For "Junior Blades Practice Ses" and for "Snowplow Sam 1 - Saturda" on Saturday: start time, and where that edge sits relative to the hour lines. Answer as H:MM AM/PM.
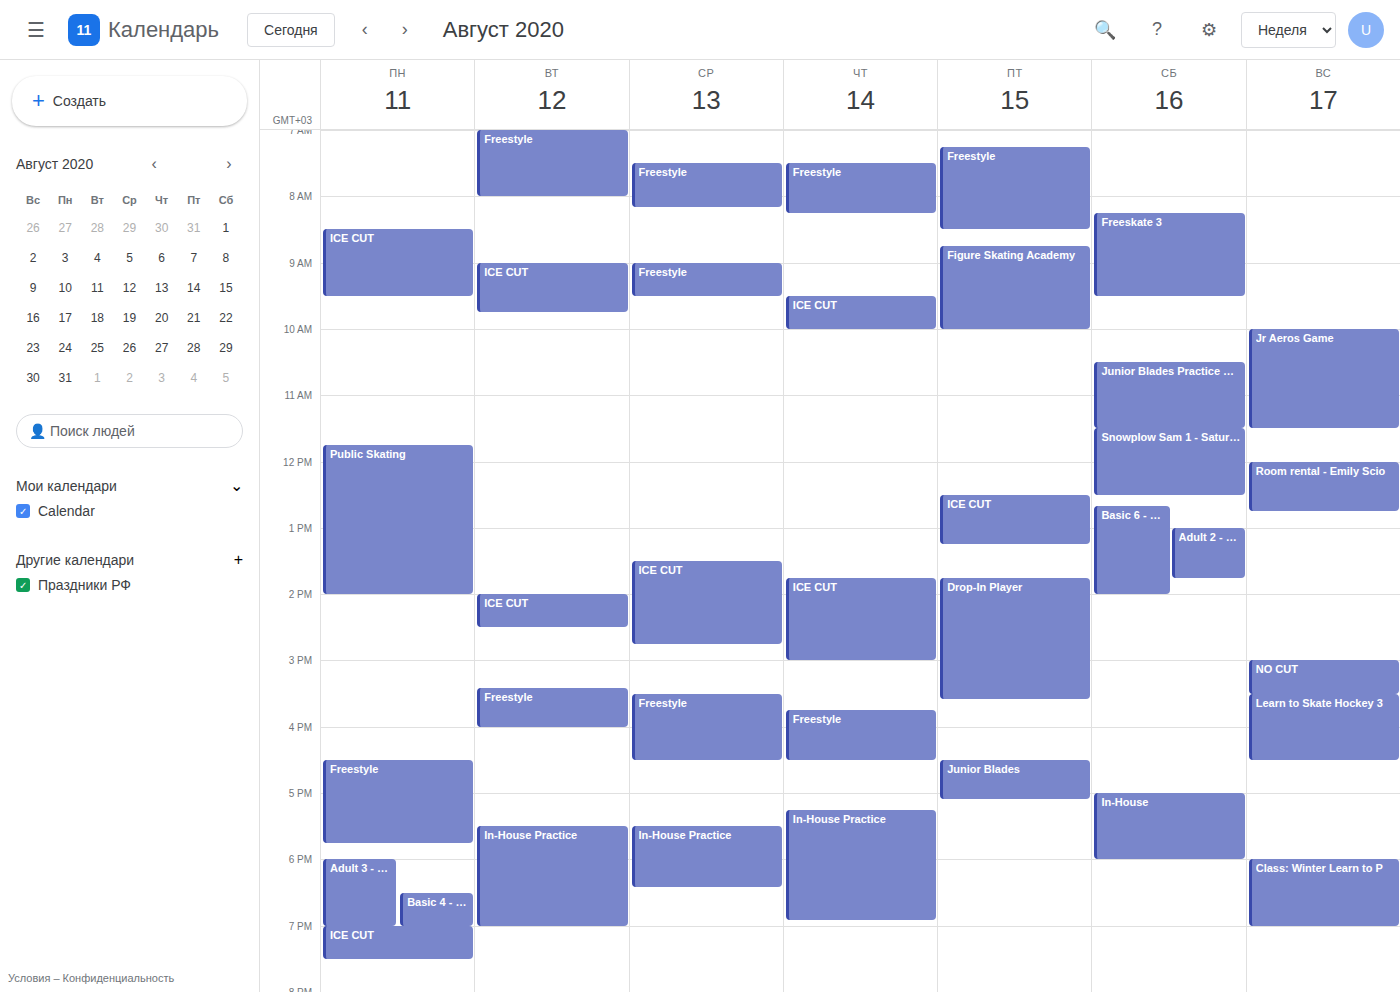
"Junior Blades Practice Ses": 10:30 AM, halfway between the 10 AM and 11 AM lines. "Snowplow Sam 1 - Saturda": 11:30 AM, halfway between the 11 AM and 12 PM lines.